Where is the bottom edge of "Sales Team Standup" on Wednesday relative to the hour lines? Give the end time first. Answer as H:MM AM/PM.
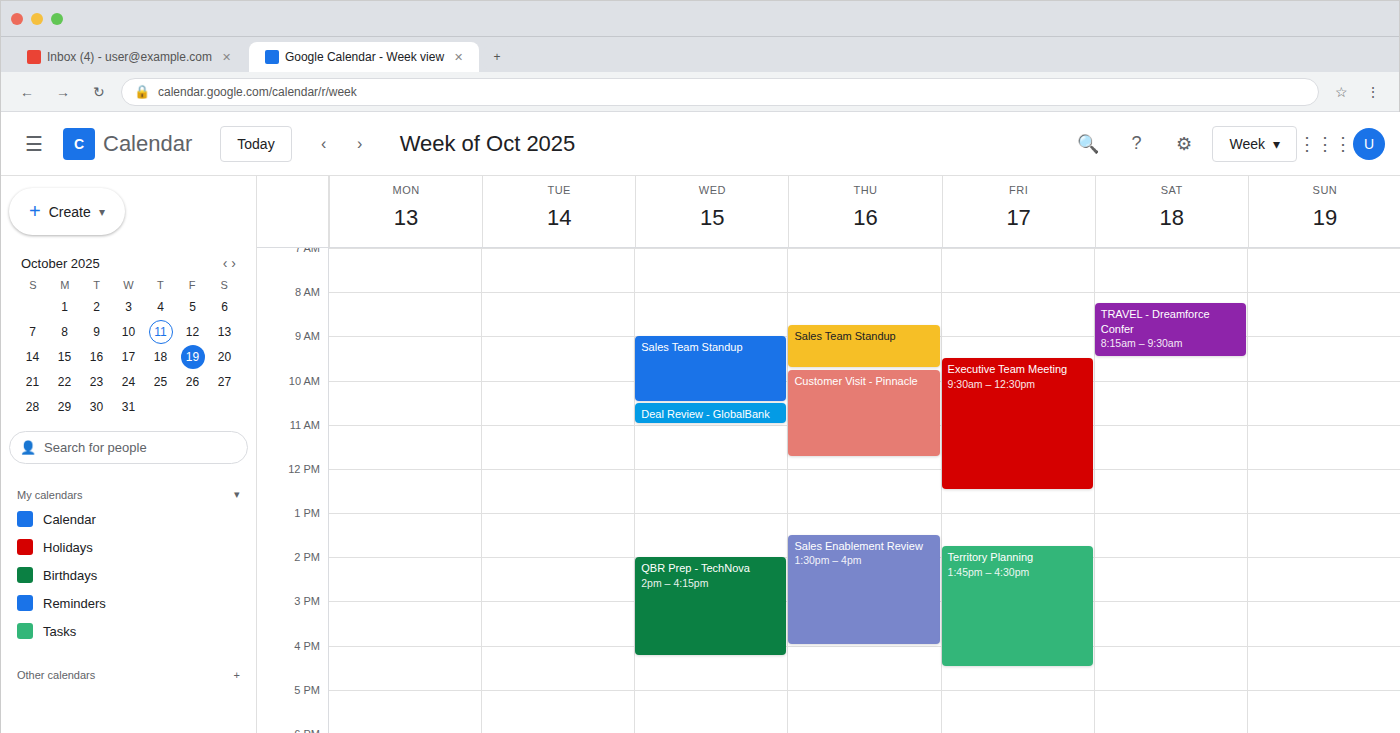
10:30 AM -- halfway between the 10 AM and 11 AM lines.